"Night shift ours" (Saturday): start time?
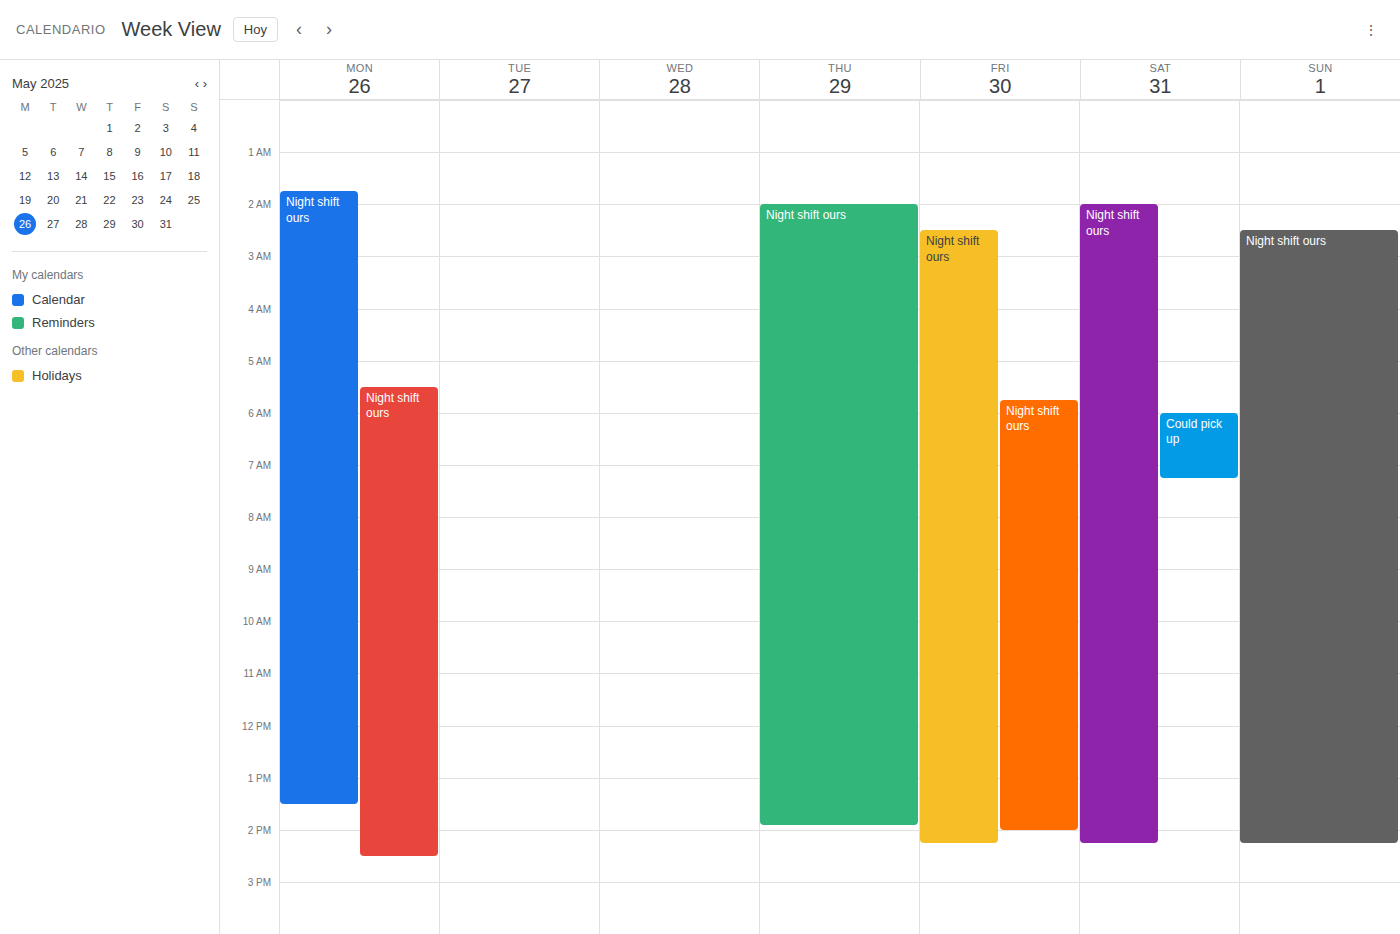
2:00 AM